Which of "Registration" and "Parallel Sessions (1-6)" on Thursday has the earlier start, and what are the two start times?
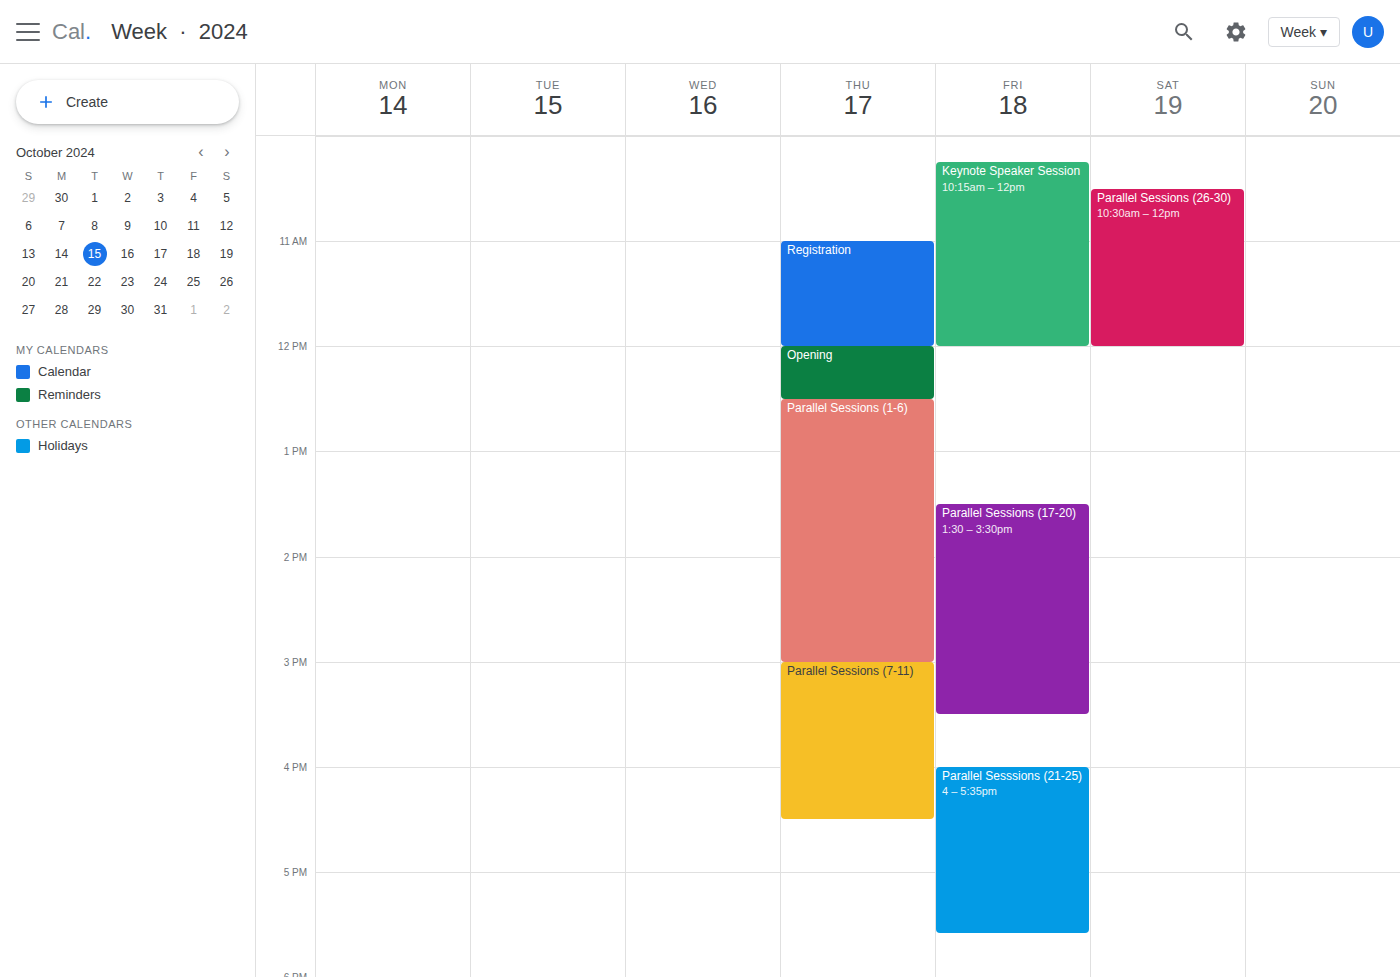
"Registration" 11:00 AM; "Parallel Sessions (1-6)" 12:30 PM.